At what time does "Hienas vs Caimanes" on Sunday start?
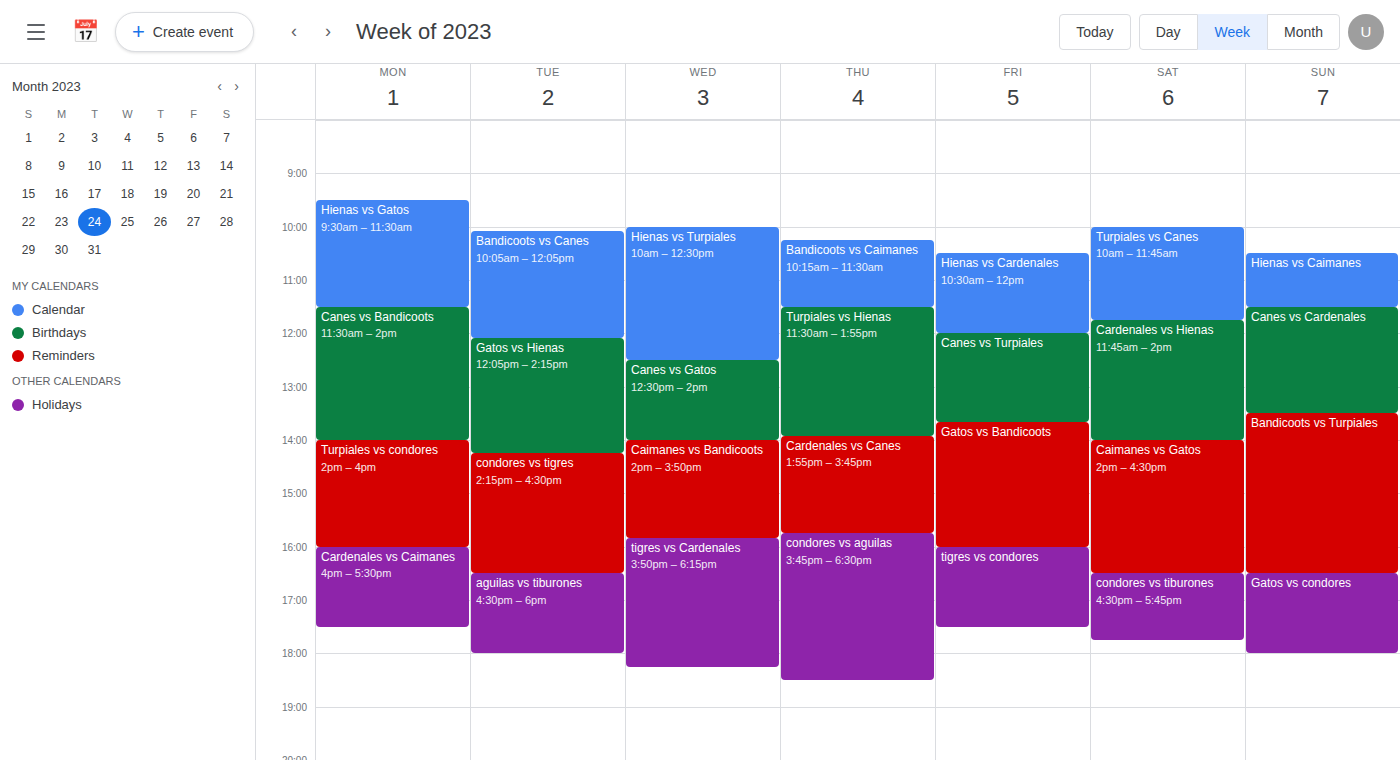
10:30